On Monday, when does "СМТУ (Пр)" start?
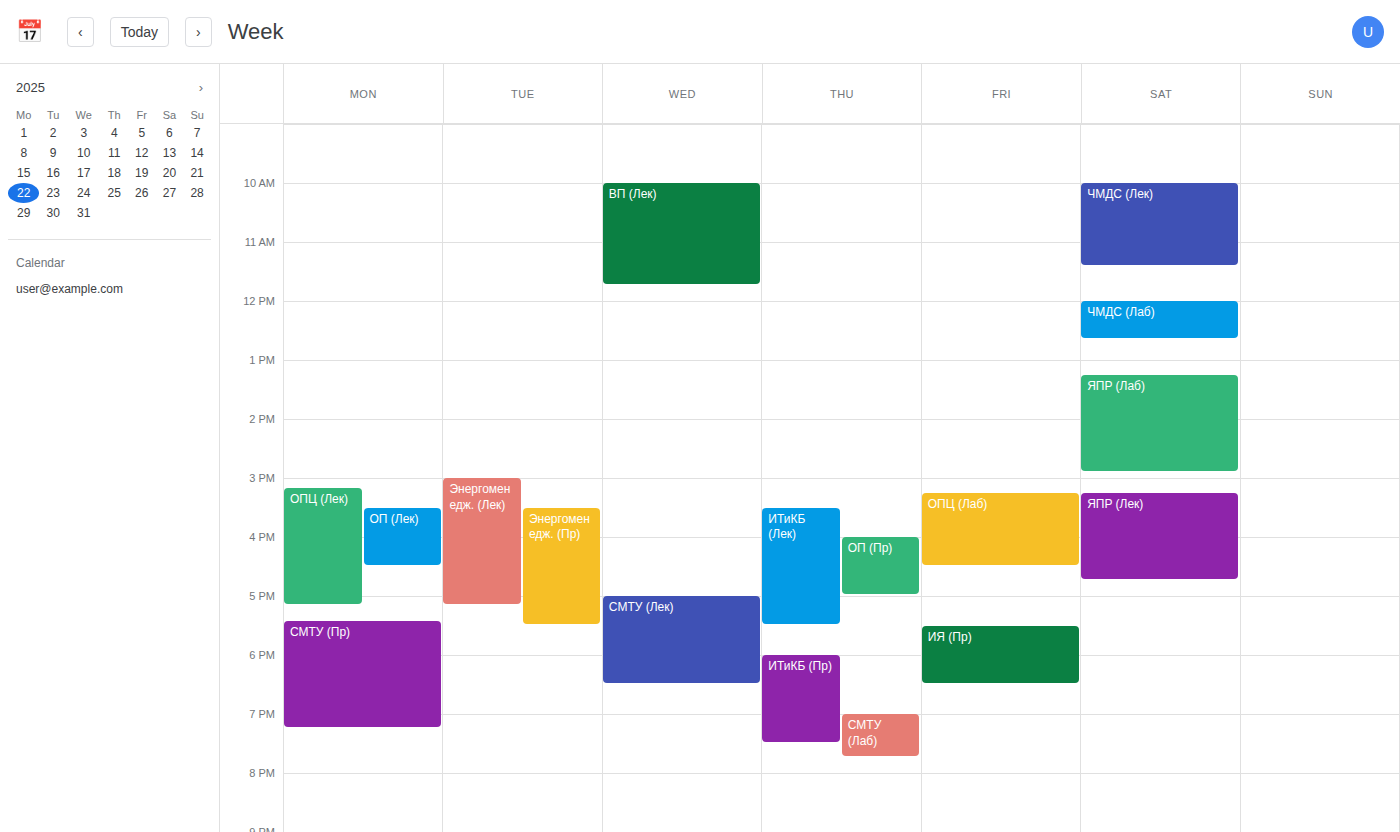
17:25